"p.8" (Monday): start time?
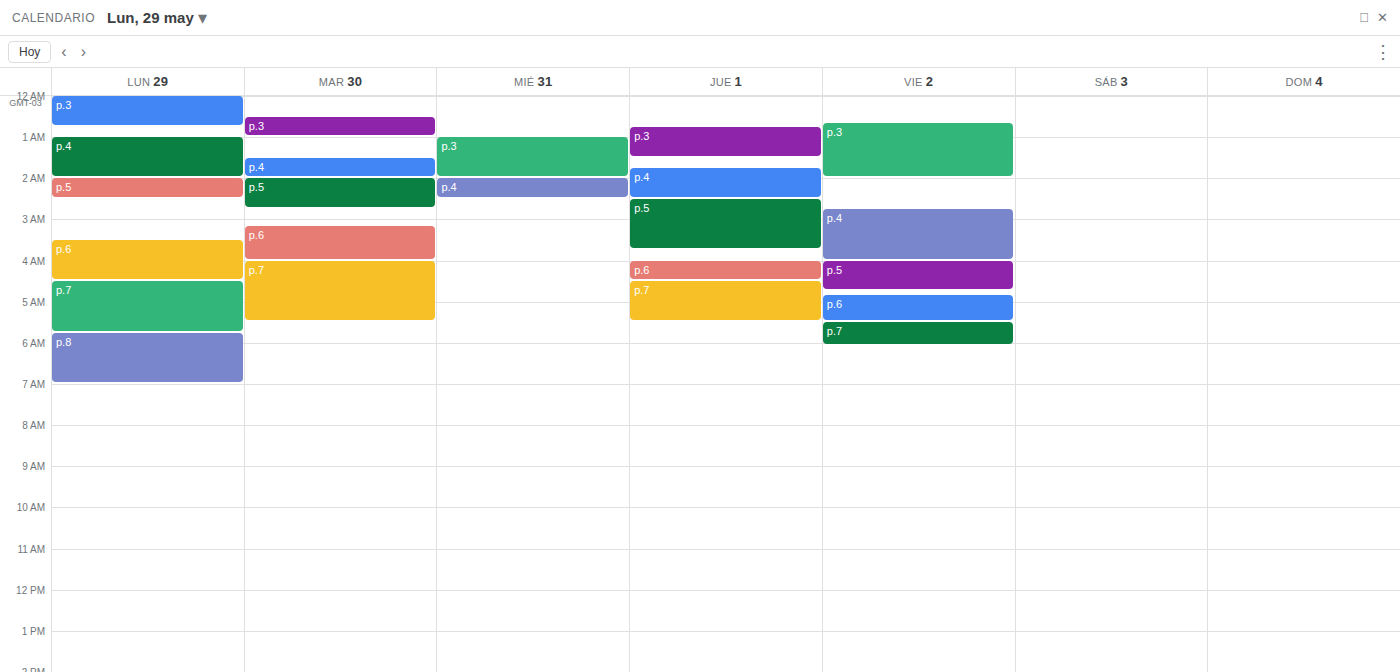
5:45 AM